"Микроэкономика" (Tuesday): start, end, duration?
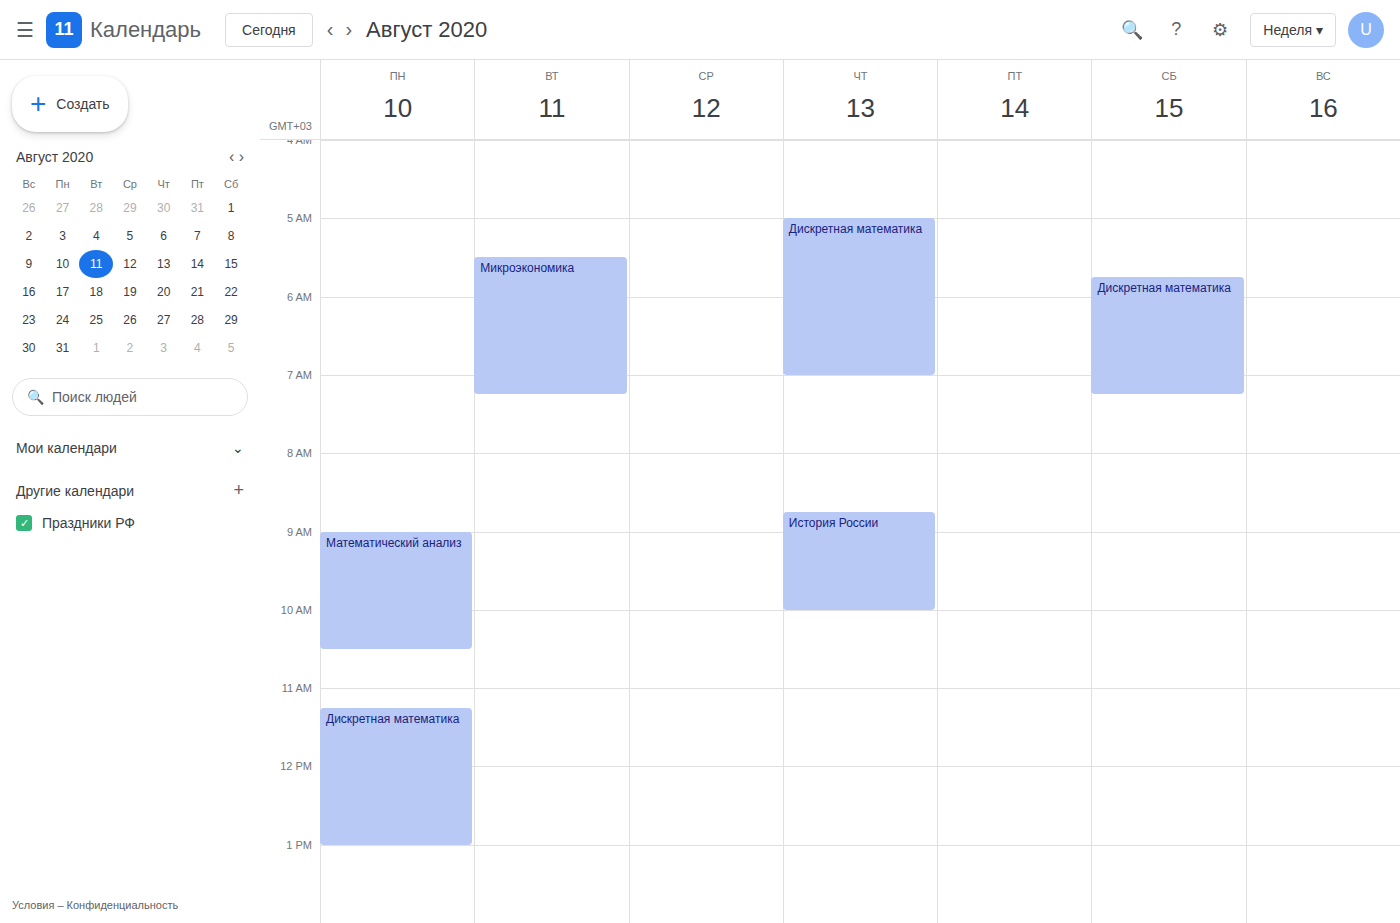
5:30 AM to 7:15 AM, 1 hour 45 minutes